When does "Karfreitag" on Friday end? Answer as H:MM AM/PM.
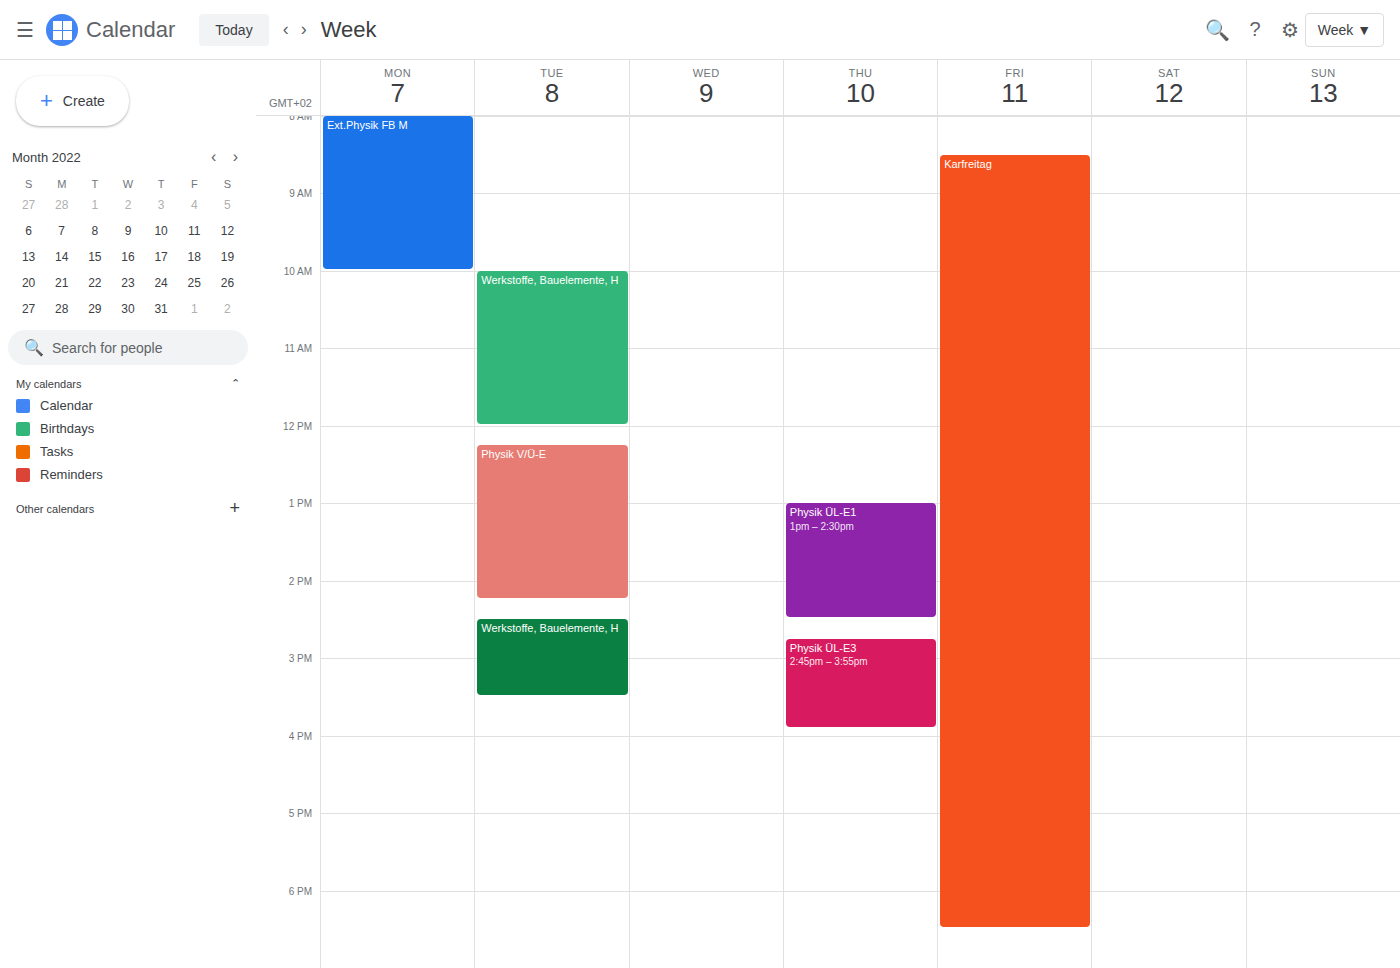
6:30 PM